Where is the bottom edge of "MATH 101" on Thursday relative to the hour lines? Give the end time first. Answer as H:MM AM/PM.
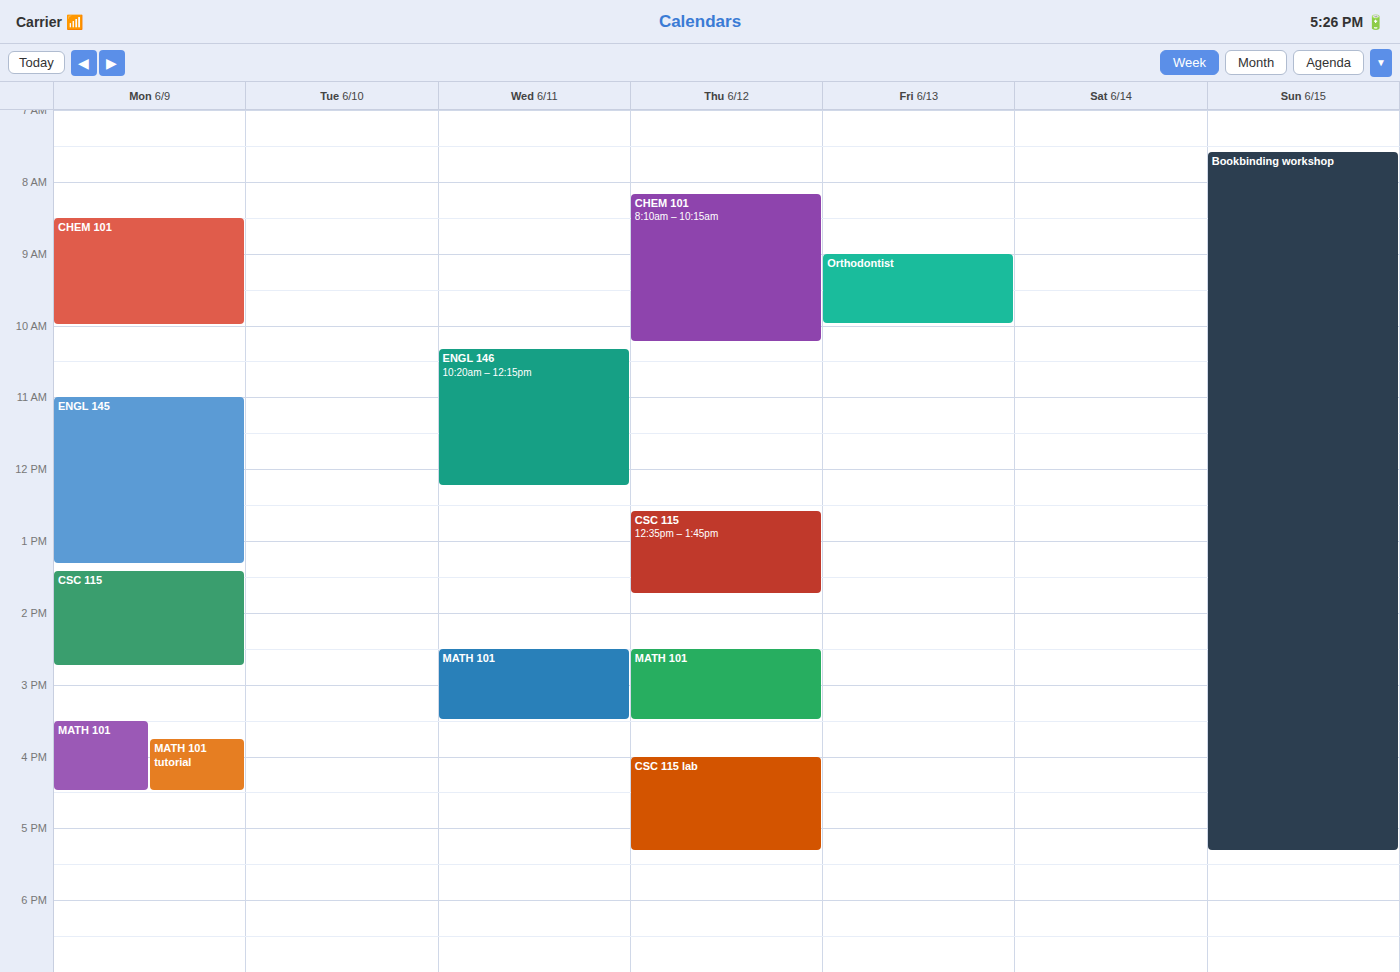
3:30 PM -- halfway between the 3 PM and 4 PM lines.